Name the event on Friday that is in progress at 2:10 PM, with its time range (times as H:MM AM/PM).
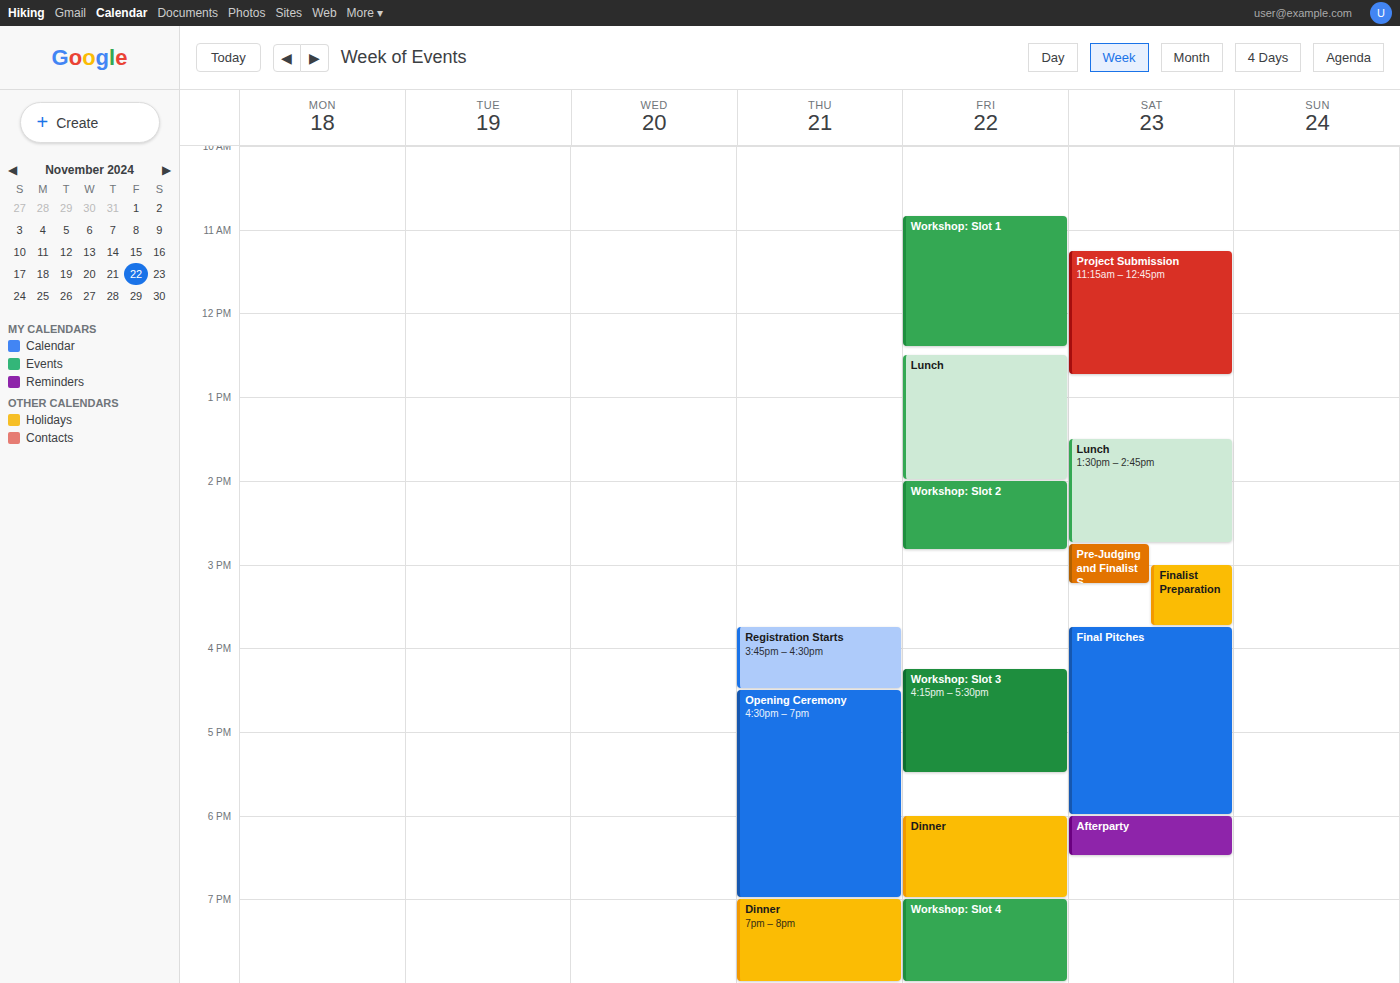
"Workshop: Slot 2", 2:00 PM to 2:50 PM